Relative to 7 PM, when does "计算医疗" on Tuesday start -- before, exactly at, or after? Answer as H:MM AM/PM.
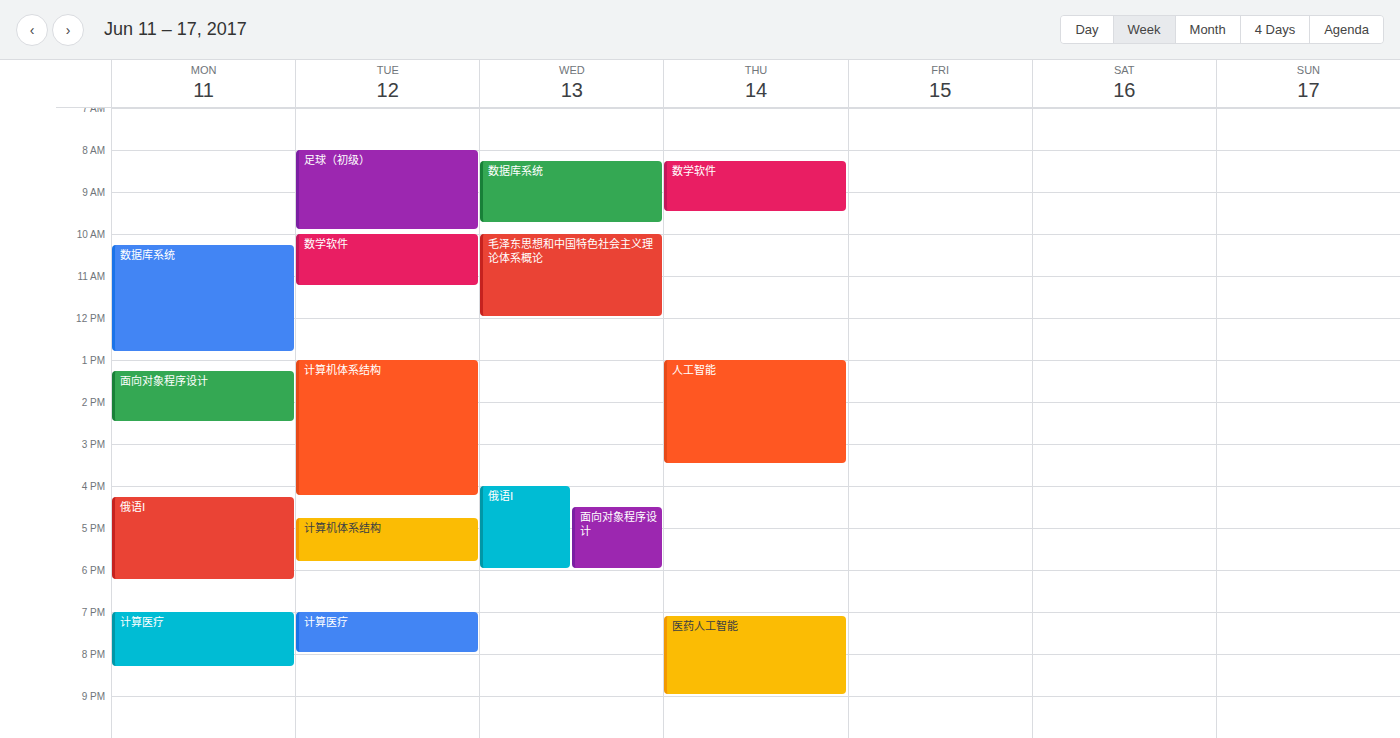
7:00 PM -- exactly at 7 PM, on the 7 PM line.